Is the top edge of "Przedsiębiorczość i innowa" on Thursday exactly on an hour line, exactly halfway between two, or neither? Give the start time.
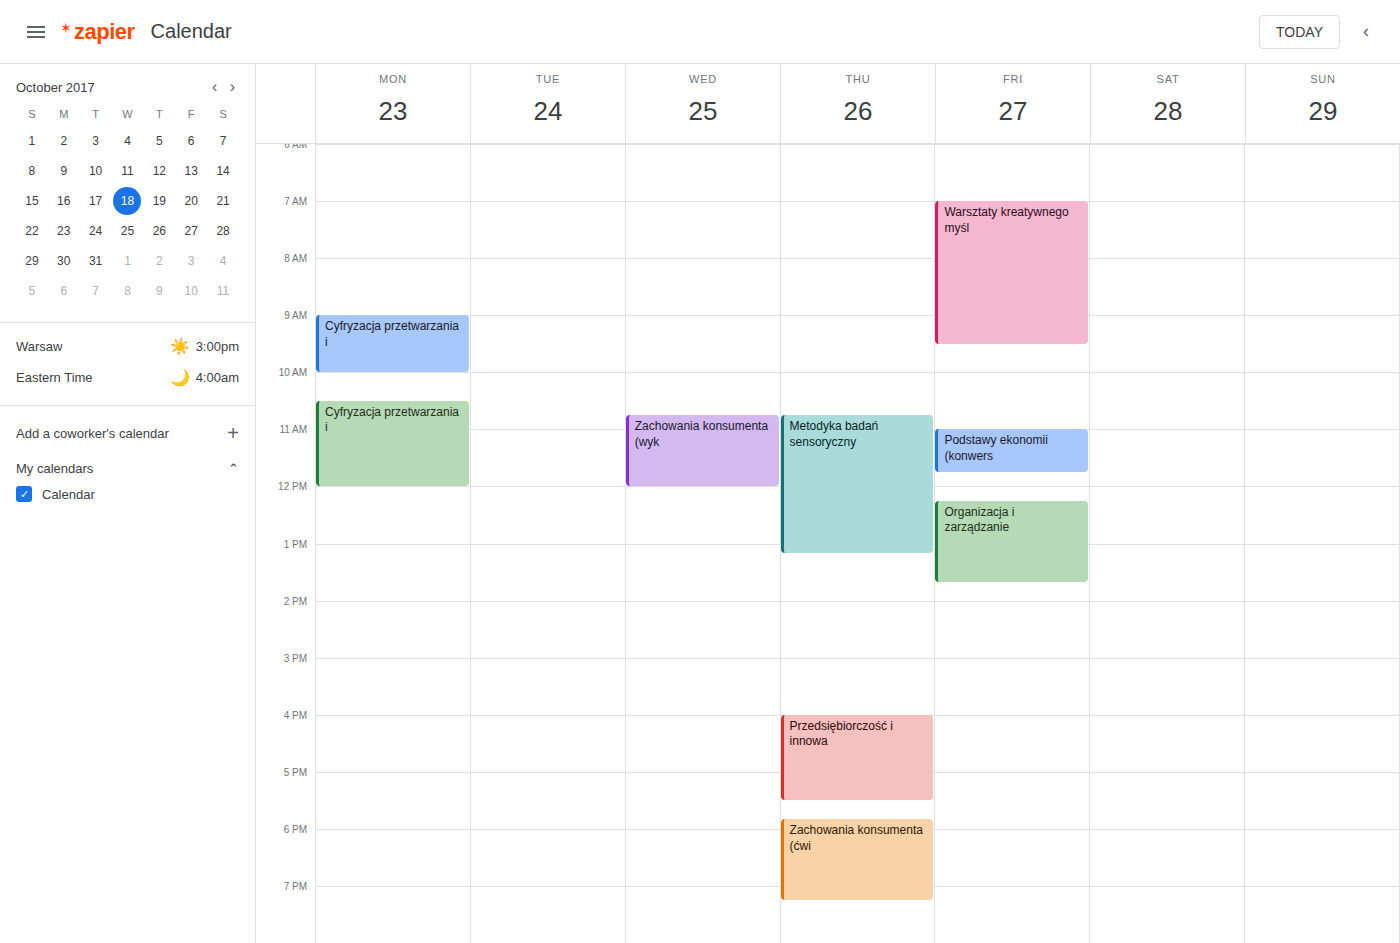
4:00 PM -- exactly on the 4 PM line.